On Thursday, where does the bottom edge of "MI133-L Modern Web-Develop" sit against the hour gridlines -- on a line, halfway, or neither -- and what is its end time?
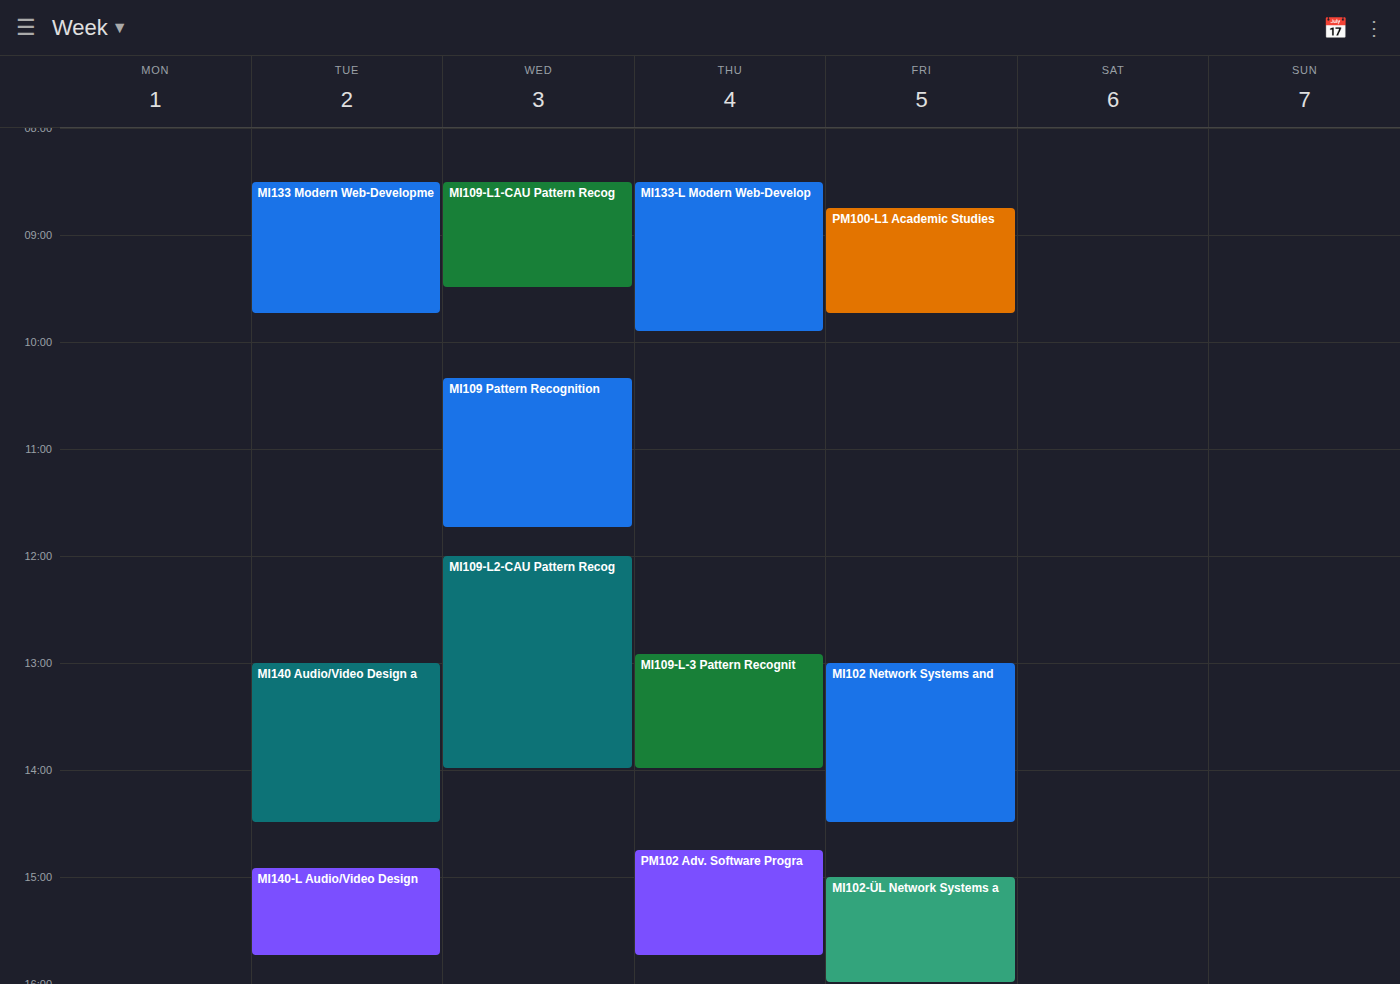
9:55 AM -- neither: 55 minutes below the 9 AM line and 5 minutes above the 10 AM line.